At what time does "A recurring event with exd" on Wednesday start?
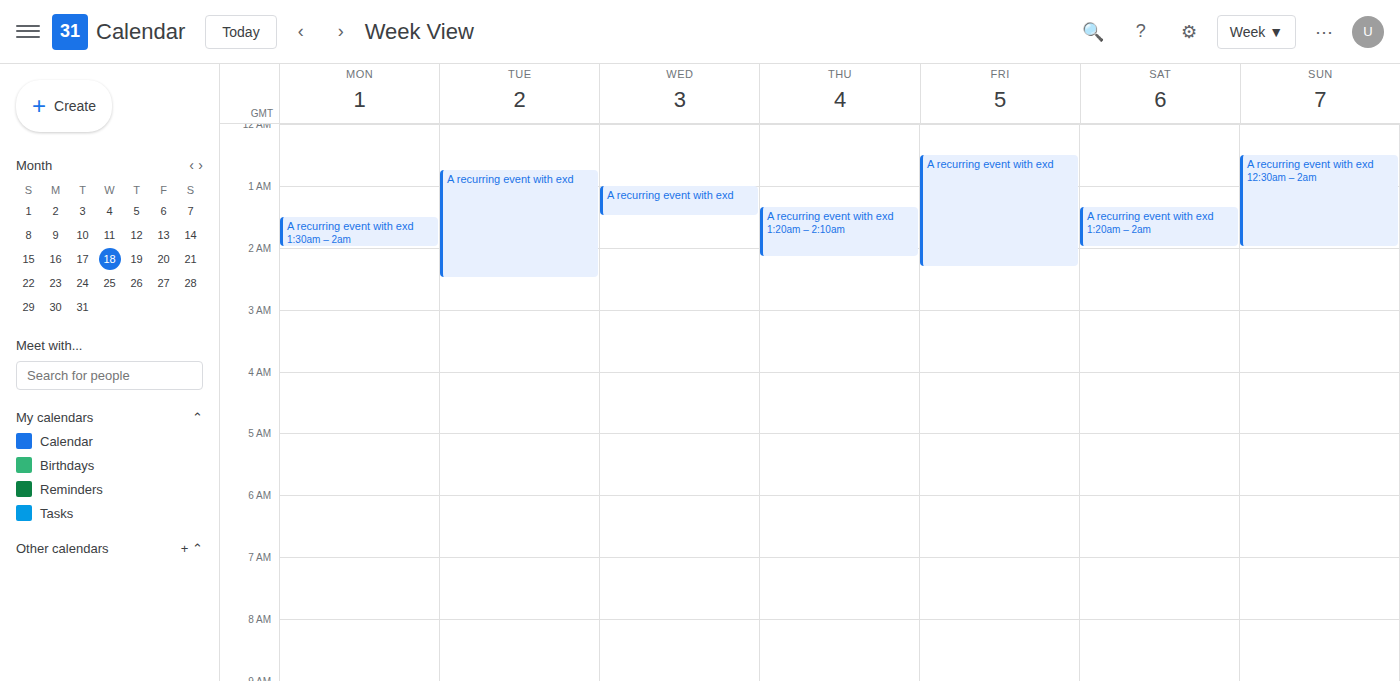
1:00 AM